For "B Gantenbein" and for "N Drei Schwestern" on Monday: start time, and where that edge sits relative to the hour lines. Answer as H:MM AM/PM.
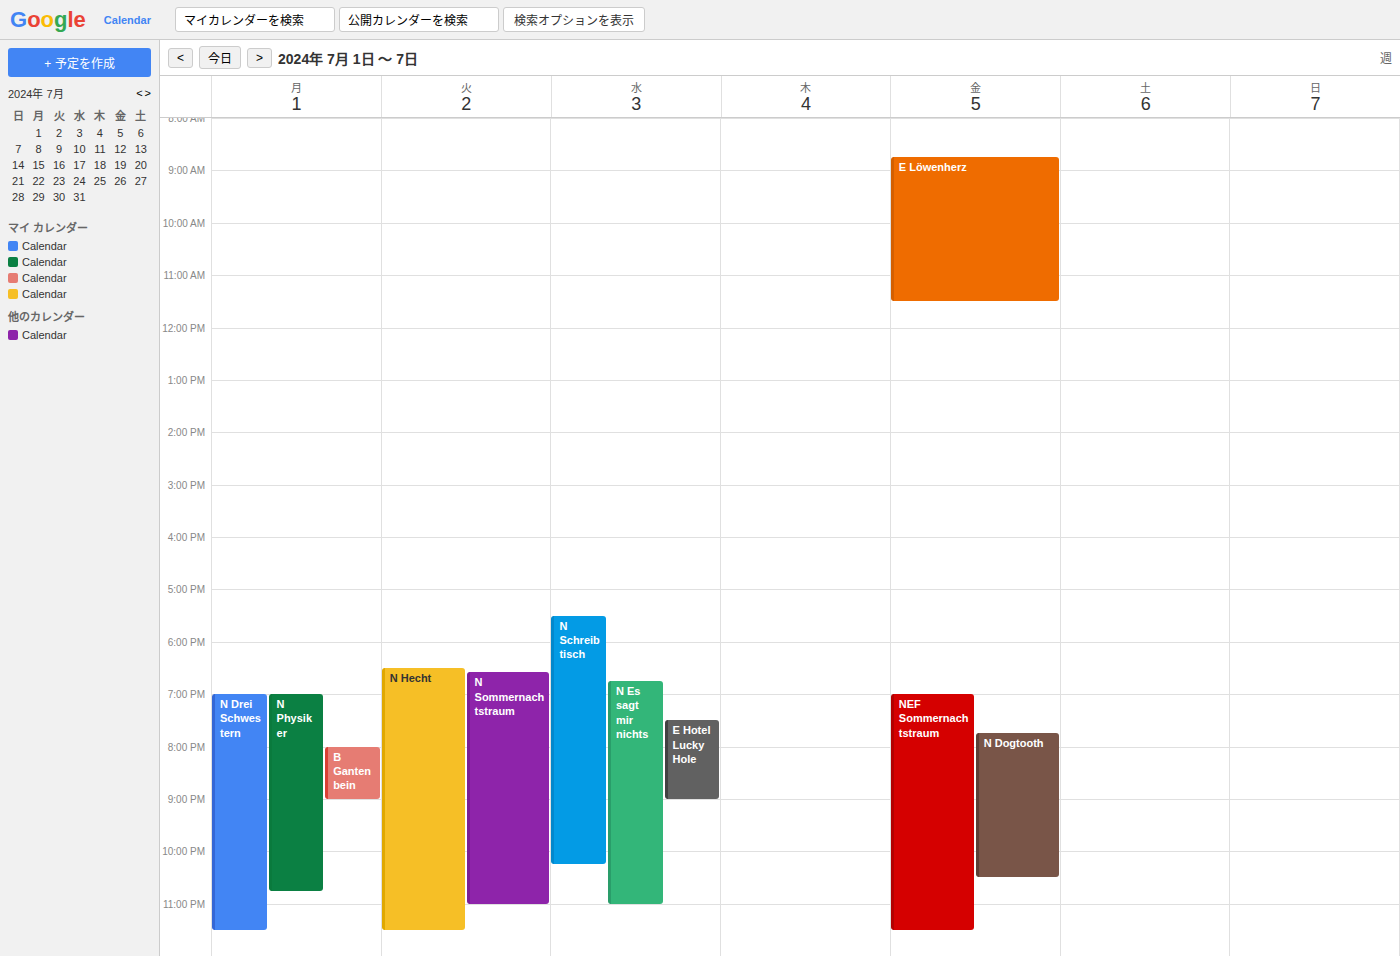
"B Gantenbein": 8:00 PM, exactly on the 8 PM line. "N Drei Schwestern": 7:00 PM, exactly on the 7 PM line.